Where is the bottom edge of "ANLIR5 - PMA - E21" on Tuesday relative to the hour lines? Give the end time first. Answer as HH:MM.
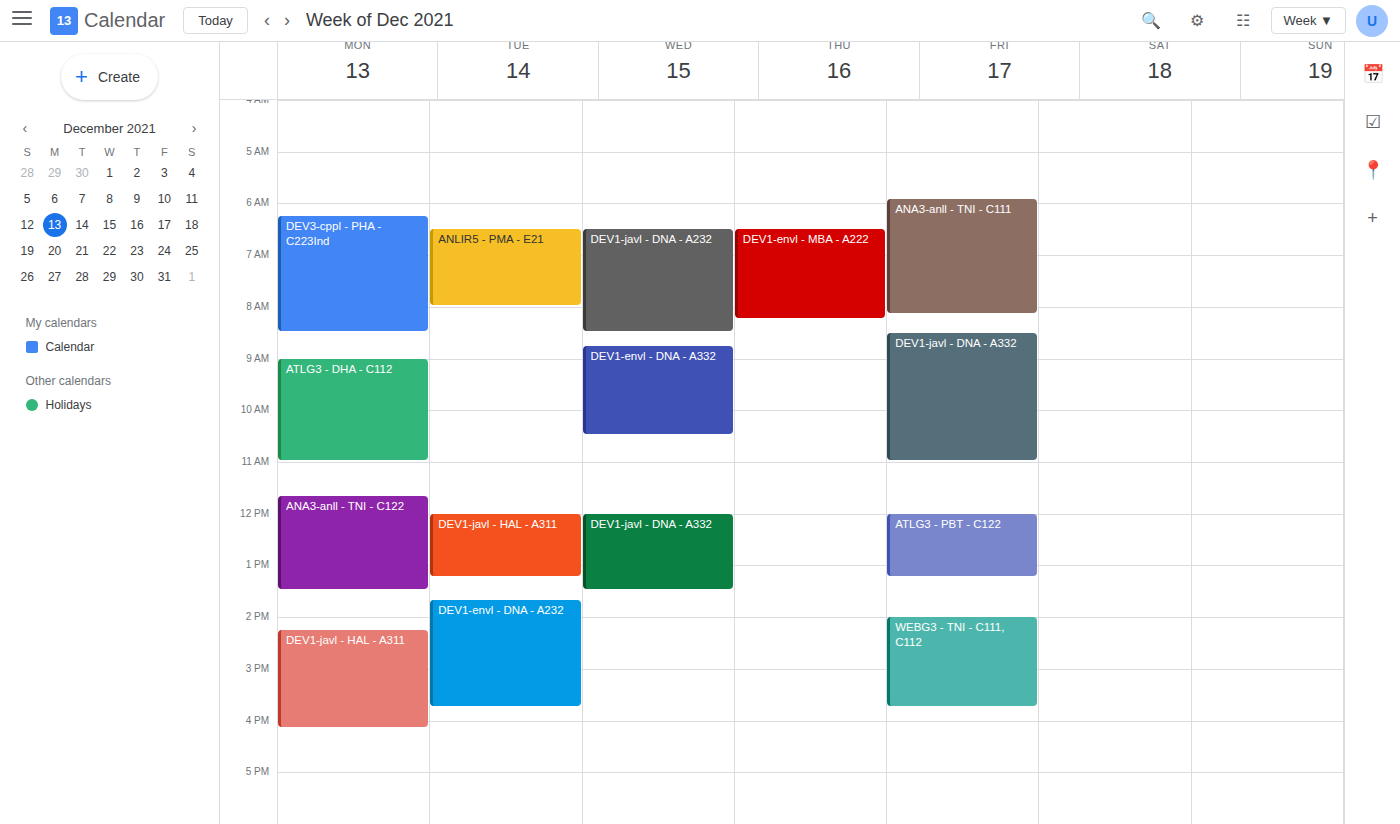
08:00 -- exactly on the 08:00 line.